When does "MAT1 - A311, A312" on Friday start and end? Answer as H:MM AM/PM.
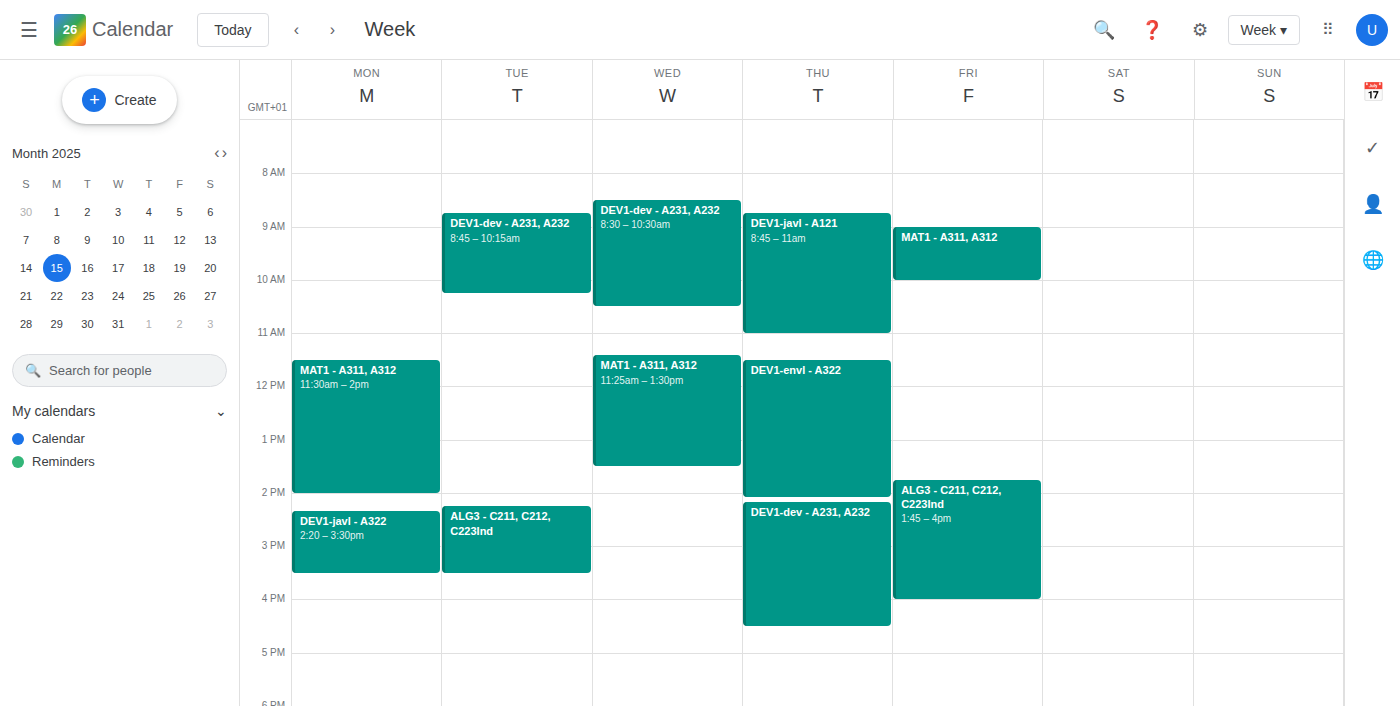
9:00 AM to 10:00 AM